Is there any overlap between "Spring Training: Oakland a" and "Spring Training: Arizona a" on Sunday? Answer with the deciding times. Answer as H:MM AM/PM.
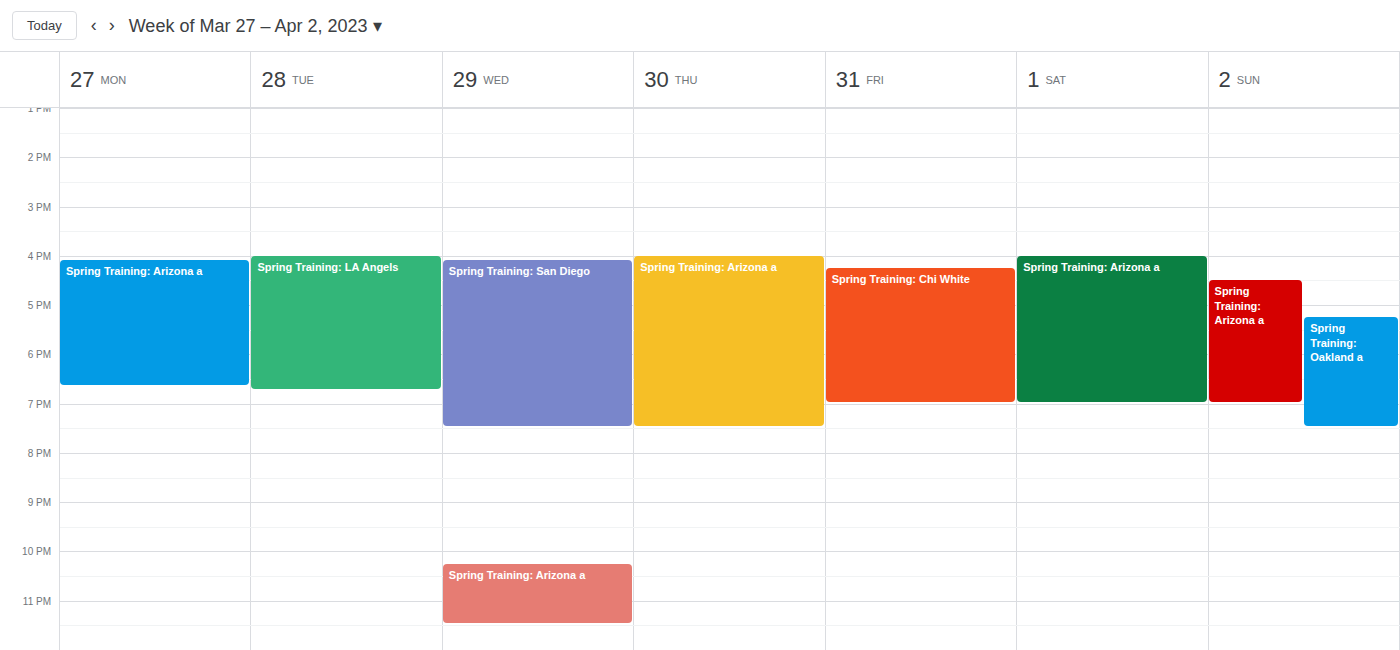
"Spring Training: Oakland a" starts at 5:15 PM, before "Spring Training: Arizona a" ends at 7:00 PM -- they overlap.